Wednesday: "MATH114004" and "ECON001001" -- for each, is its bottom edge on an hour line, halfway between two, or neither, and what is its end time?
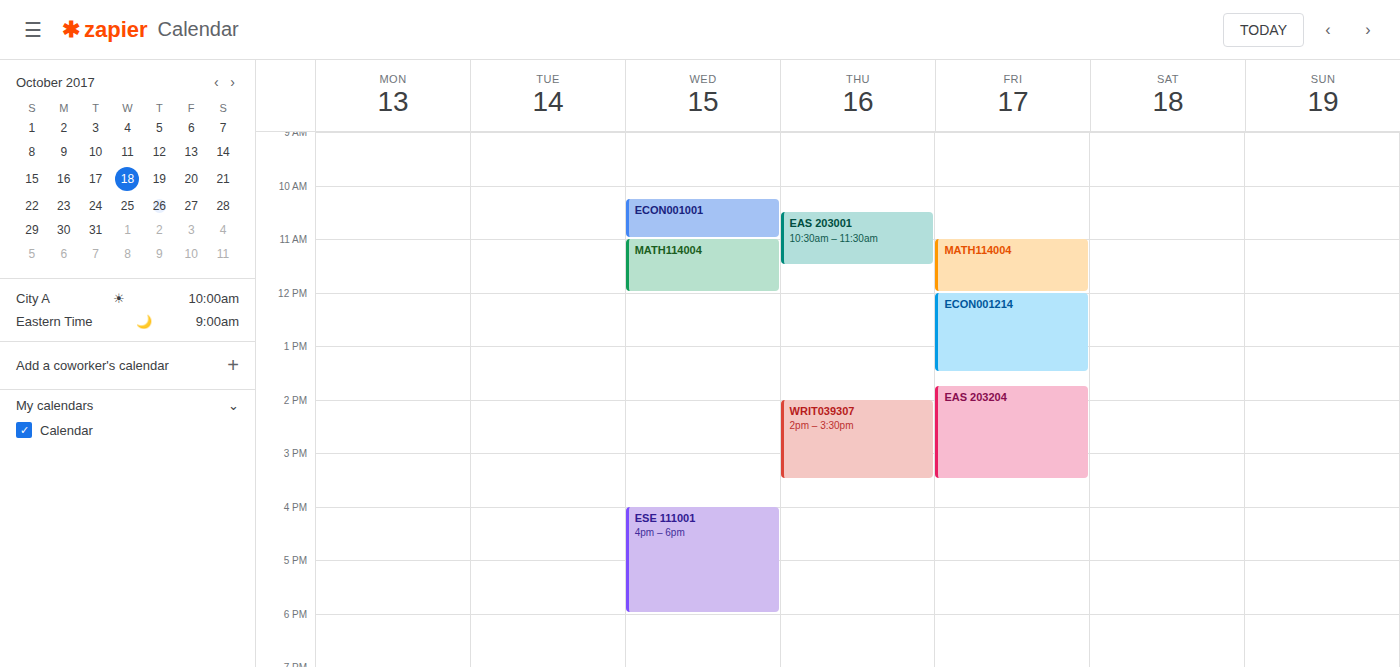
"MATH114004": 12:00 PM, exactly on the 12 PM line. "ECON001001": 11:00 AM, exactly on the 11 AM line.